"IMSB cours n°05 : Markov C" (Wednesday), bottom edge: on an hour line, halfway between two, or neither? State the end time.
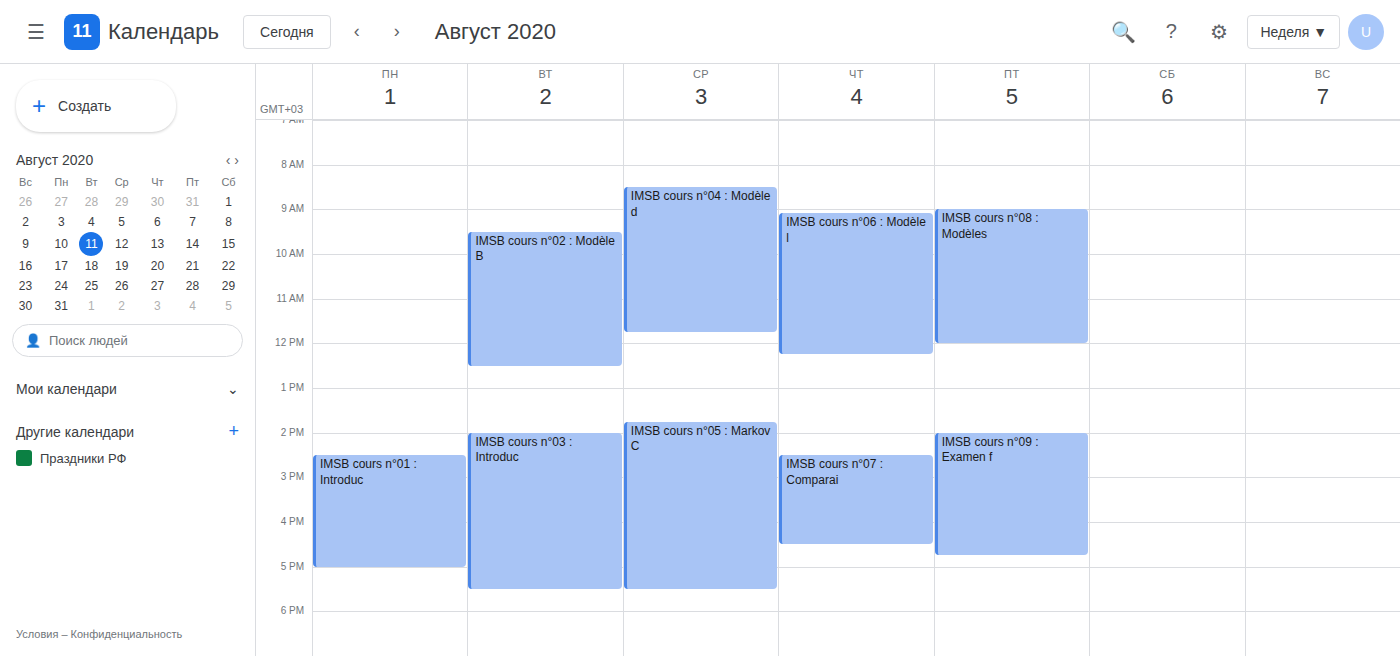
5:30 PM -- halfway between the 5 PM and 6 PM lines.